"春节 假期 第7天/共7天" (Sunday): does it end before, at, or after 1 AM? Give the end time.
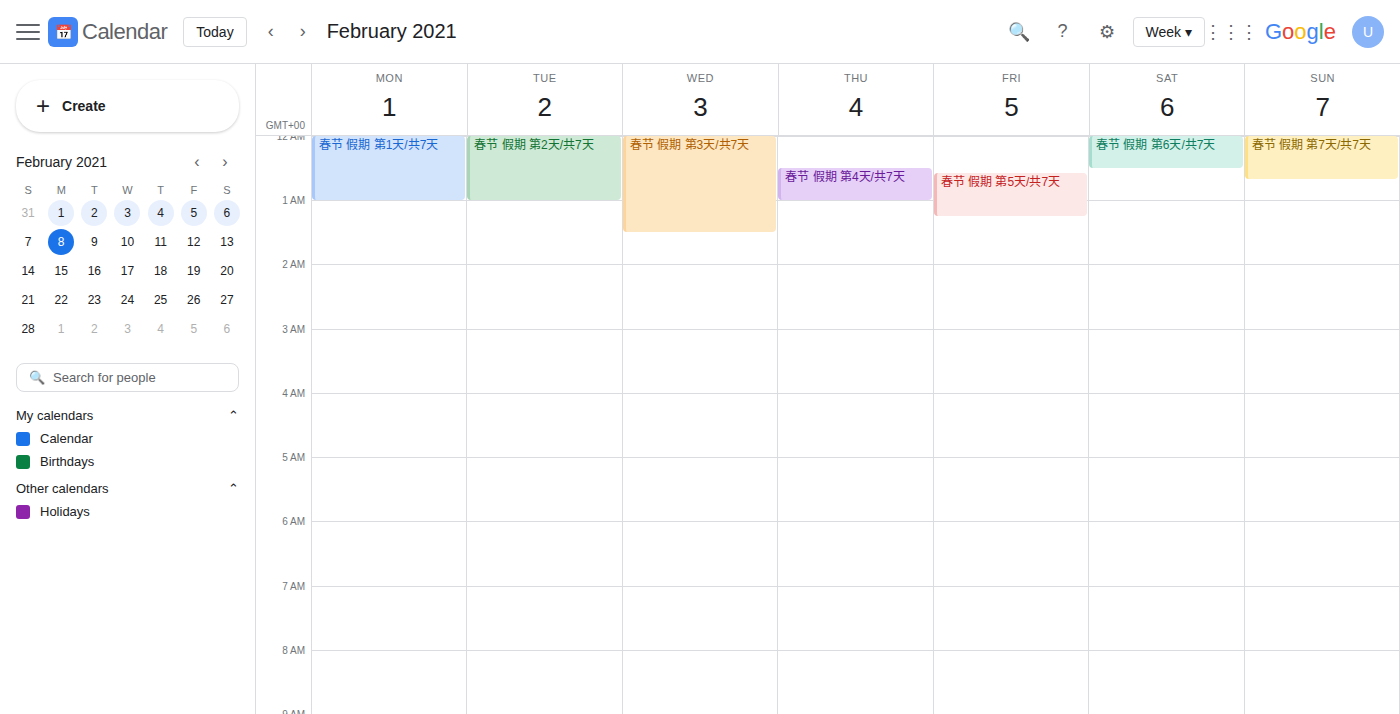
12:40 AM -- before 1 AM, 20 minutes above the 1 AM line.